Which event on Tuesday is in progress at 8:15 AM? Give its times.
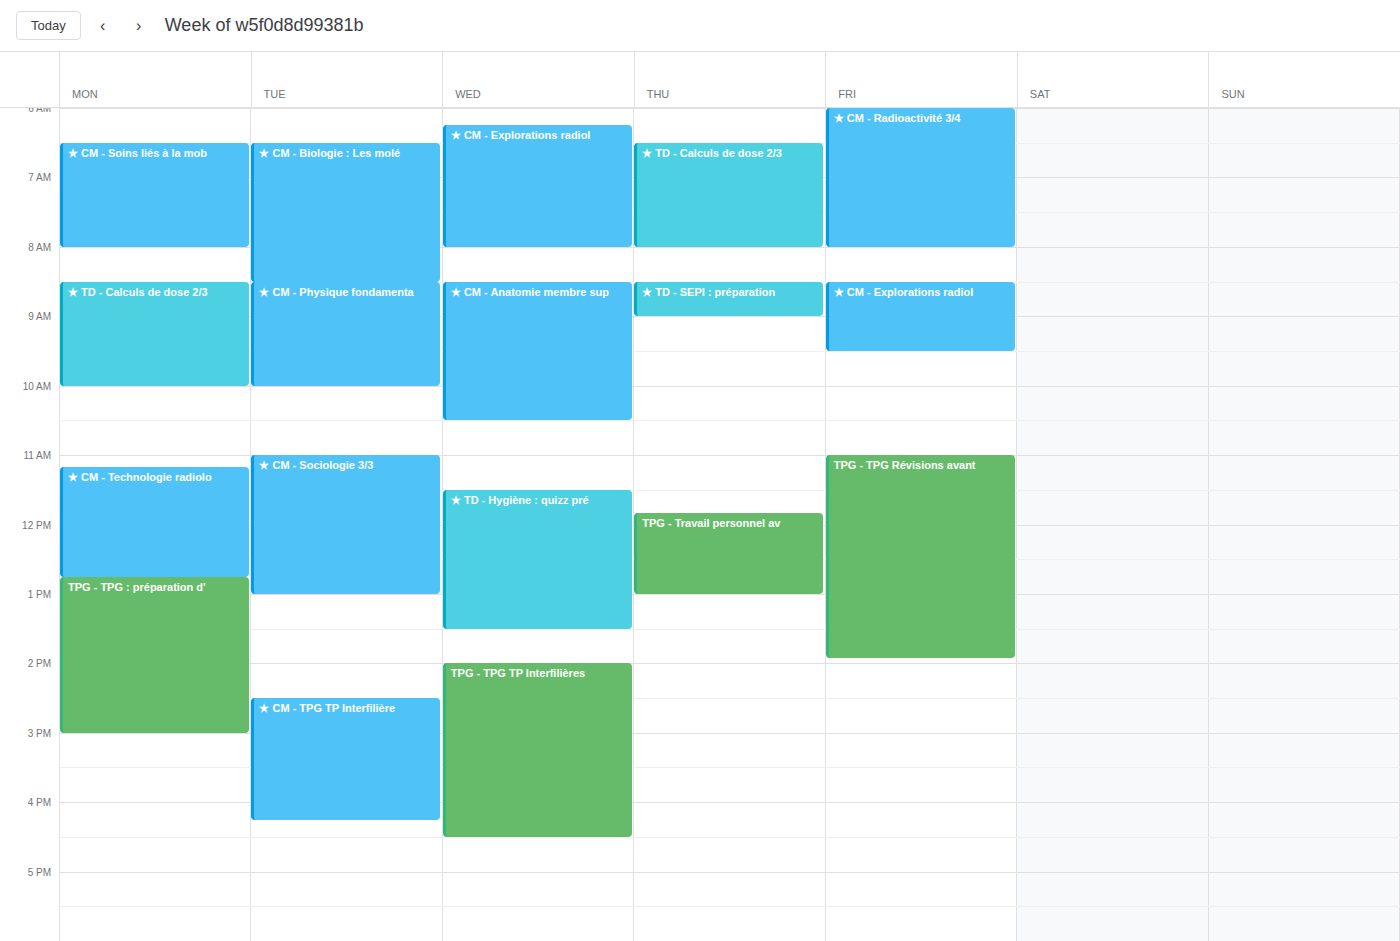
"★ CM - Biologie : Les molé", 6:30 AM to 8:30 AM